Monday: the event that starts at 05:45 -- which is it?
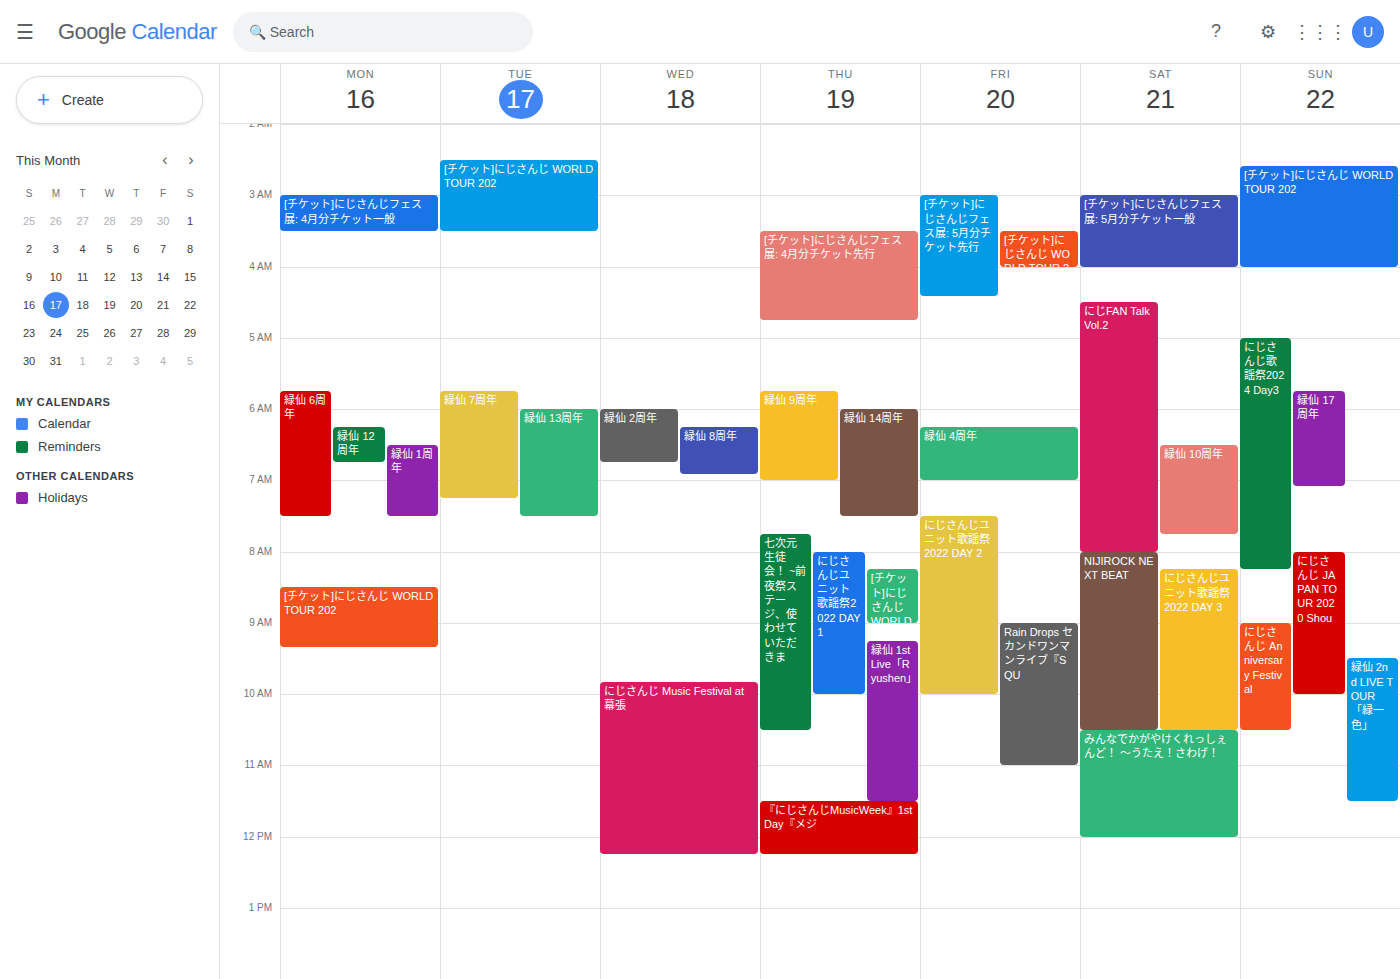
"緑仙 6周年"